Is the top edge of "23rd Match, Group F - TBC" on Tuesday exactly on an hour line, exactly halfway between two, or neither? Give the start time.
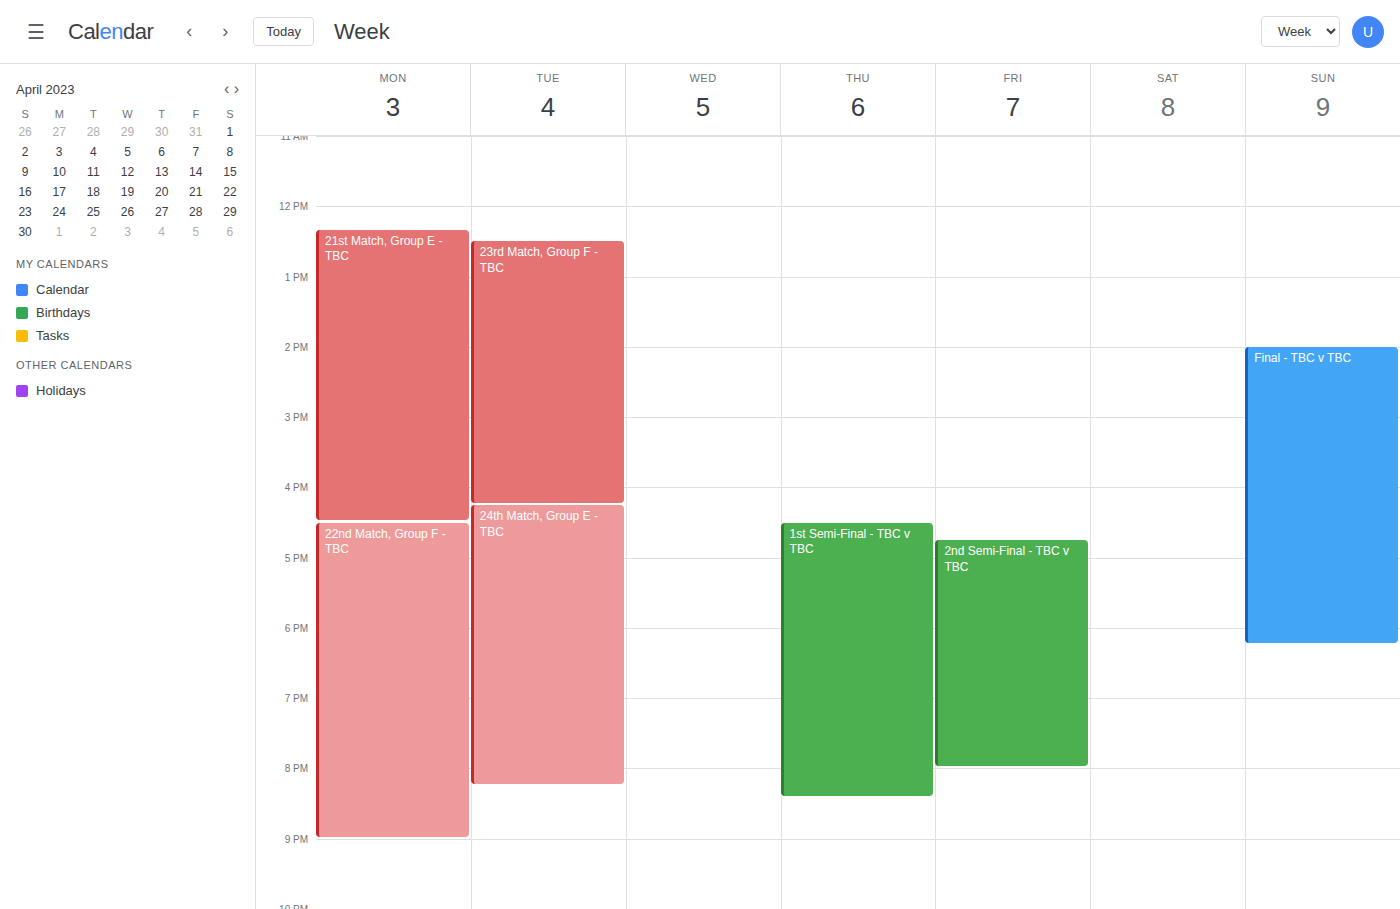
12:30 PM -- halfway between the 12 PM and 1 PM lines.